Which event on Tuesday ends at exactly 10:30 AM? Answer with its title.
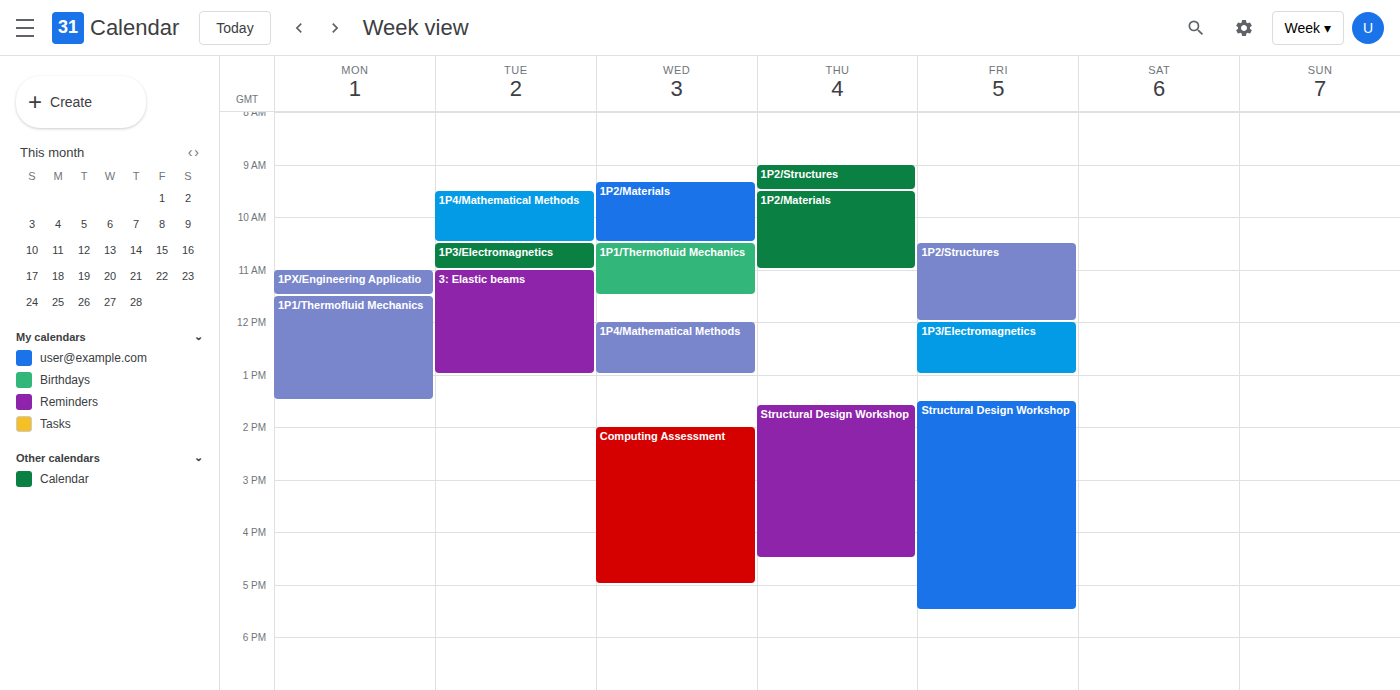
"1P4/Mathematical Methods"